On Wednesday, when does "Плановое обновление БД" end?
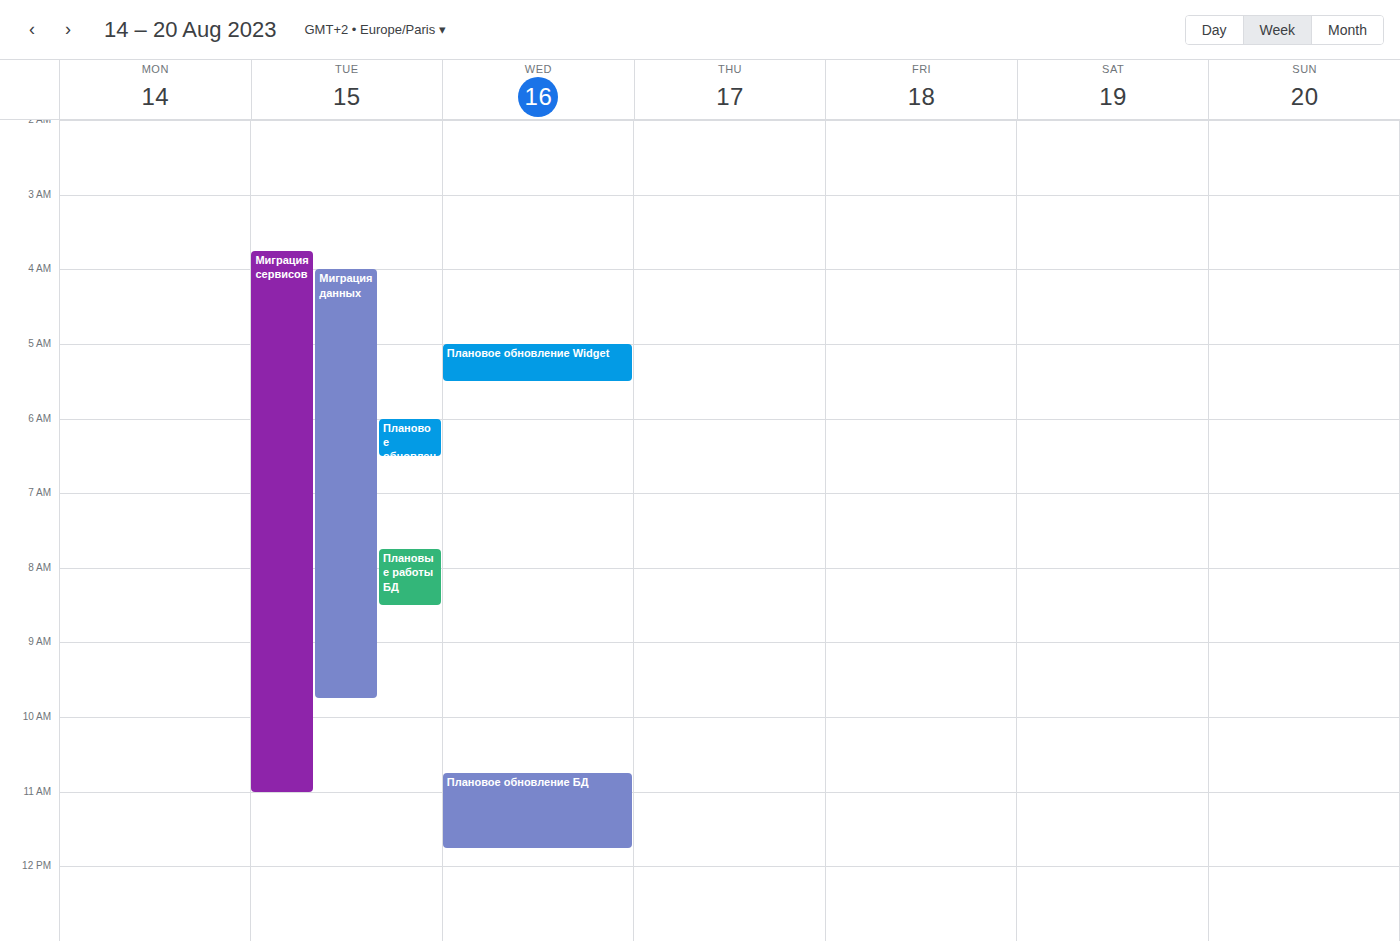
11:45 AM